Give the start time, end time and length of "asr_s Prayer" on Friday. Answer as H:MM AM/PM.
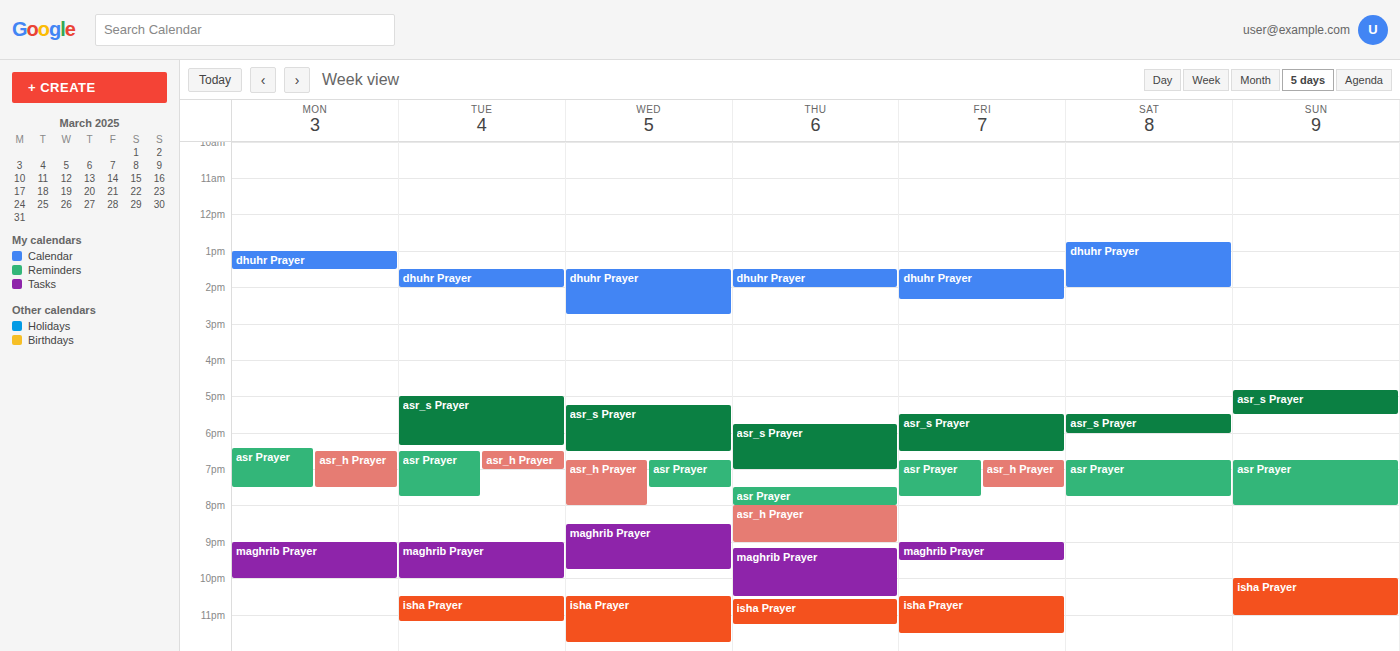
5:30 PM to 6:30 PM, 1 hour